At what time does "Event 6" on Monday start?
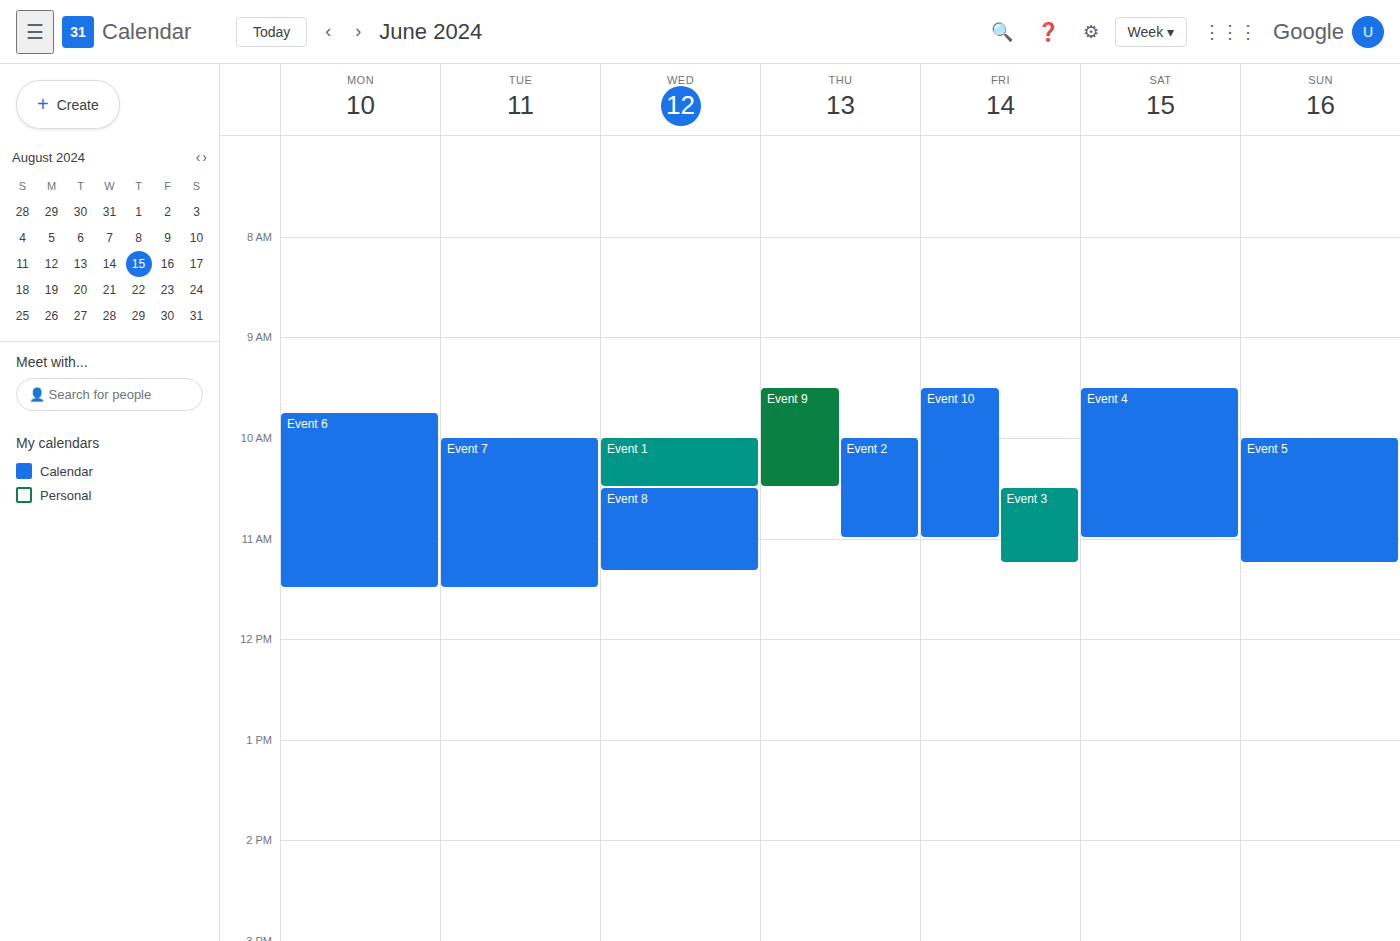
9:45 AM